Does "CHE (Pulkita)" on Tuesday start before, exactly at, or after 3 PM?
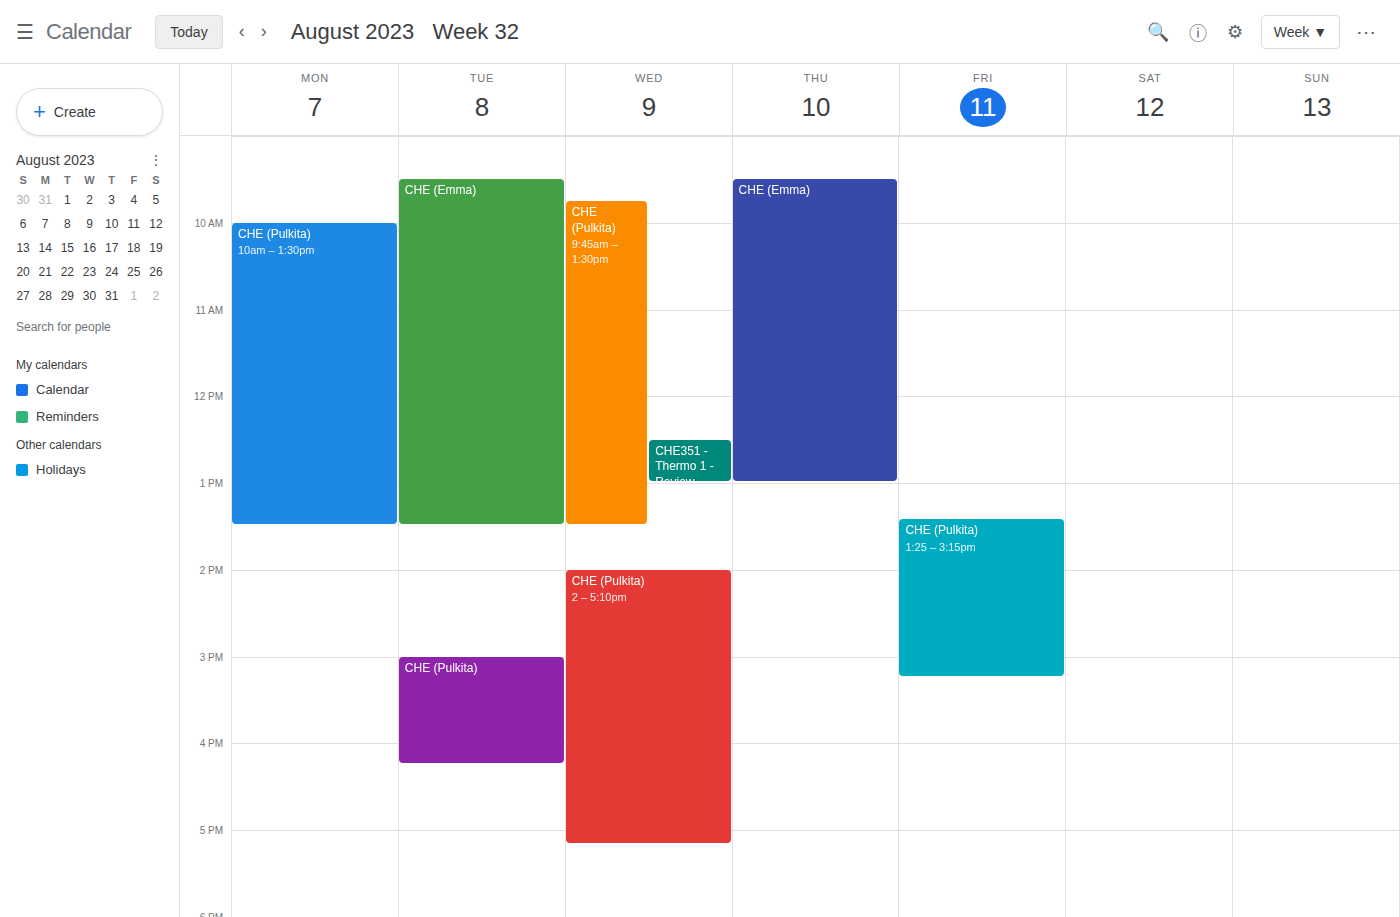
3:00 PM -- exactly at 3 PM, on the 3 PM line.